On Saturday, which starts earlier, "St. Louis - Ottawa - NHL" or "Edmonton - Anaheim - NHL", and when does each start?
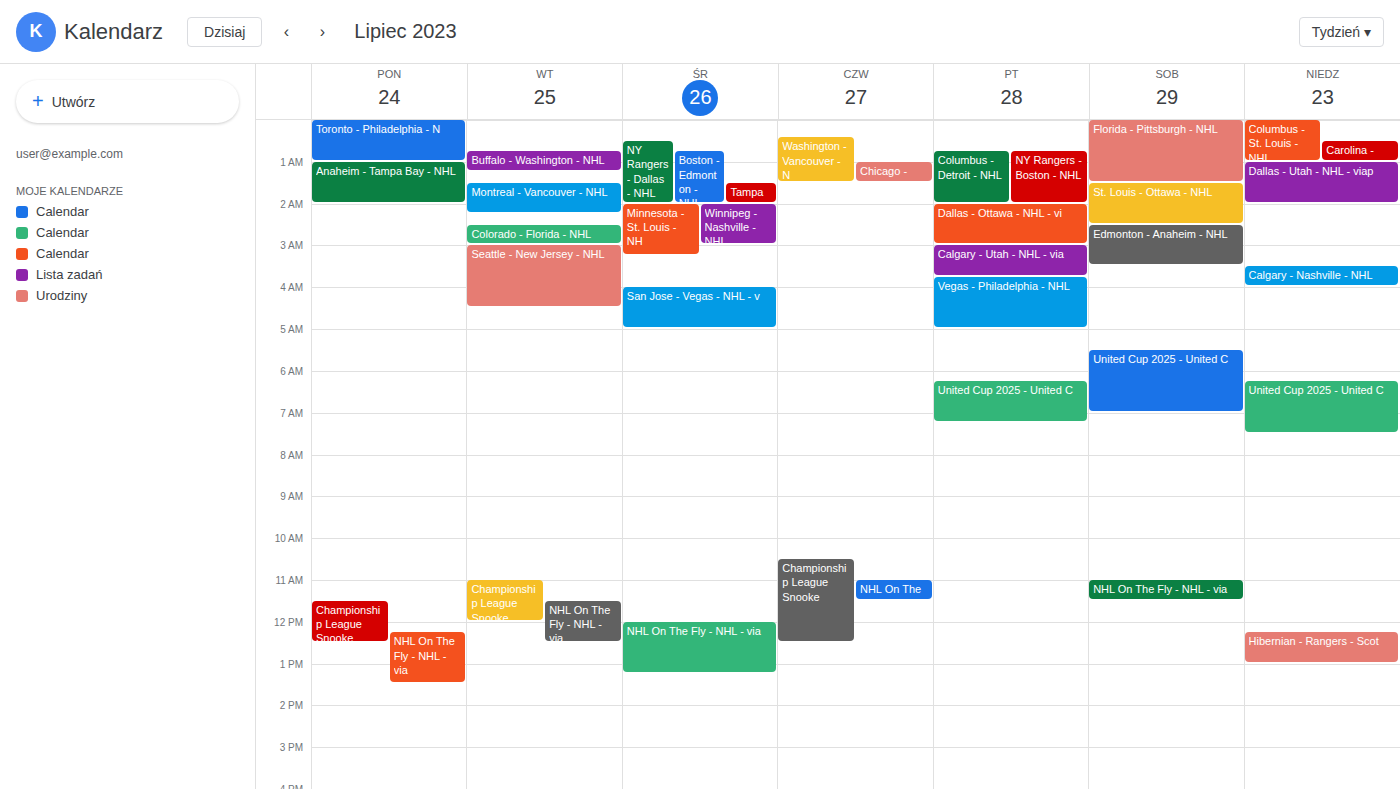
"St. Louis - Ottawa - NHL" 1:30 AM; "Edmonton - Anaheim - NHL" 2:30 AM.